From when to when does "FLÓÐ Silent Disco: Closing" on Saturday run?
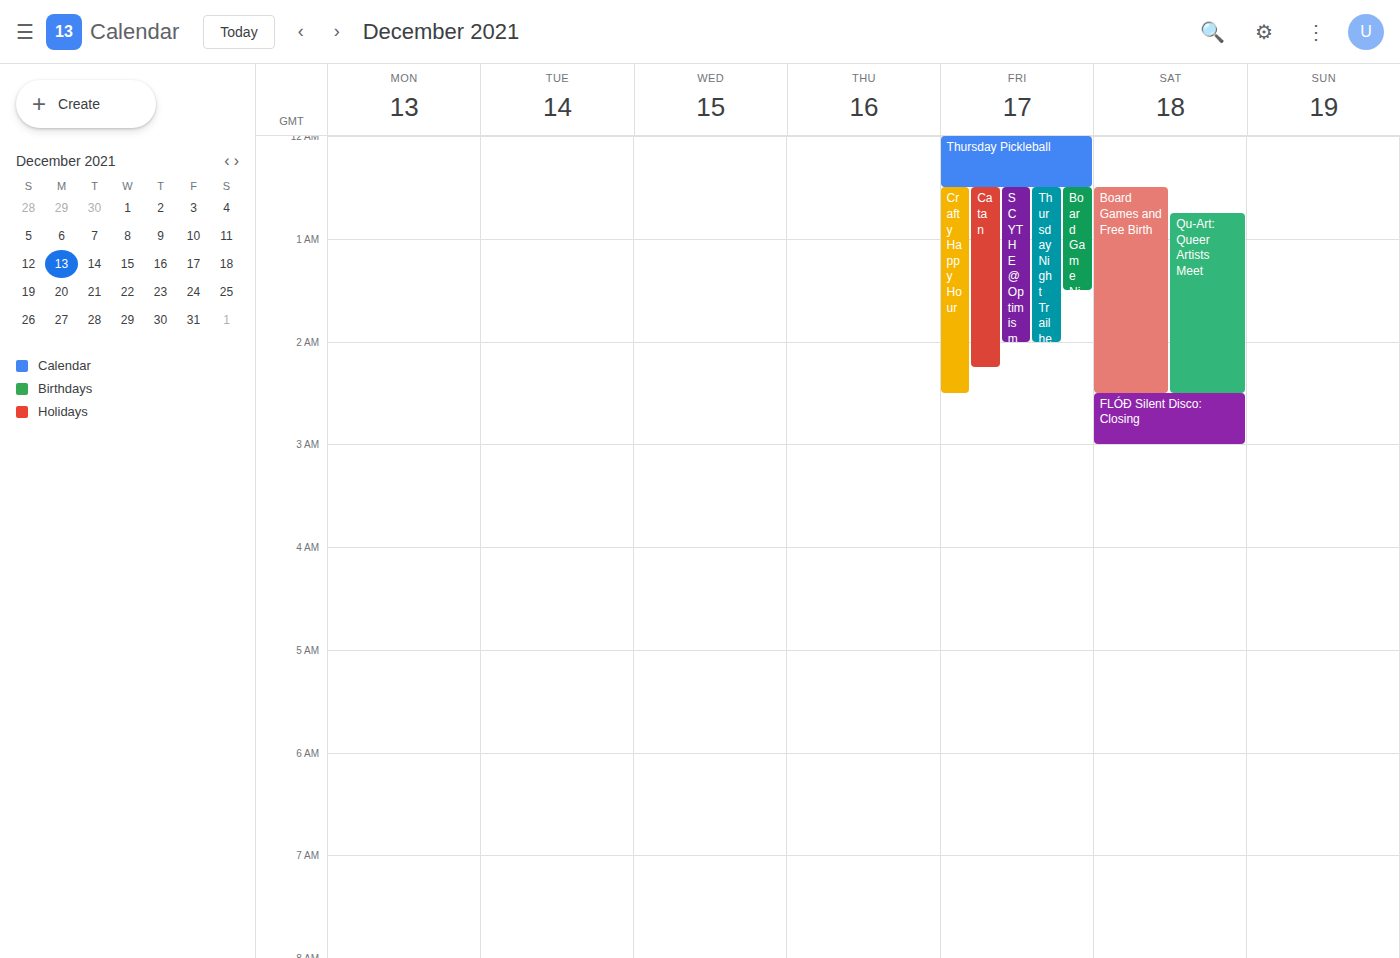
2:30 AM to 3:00 AM